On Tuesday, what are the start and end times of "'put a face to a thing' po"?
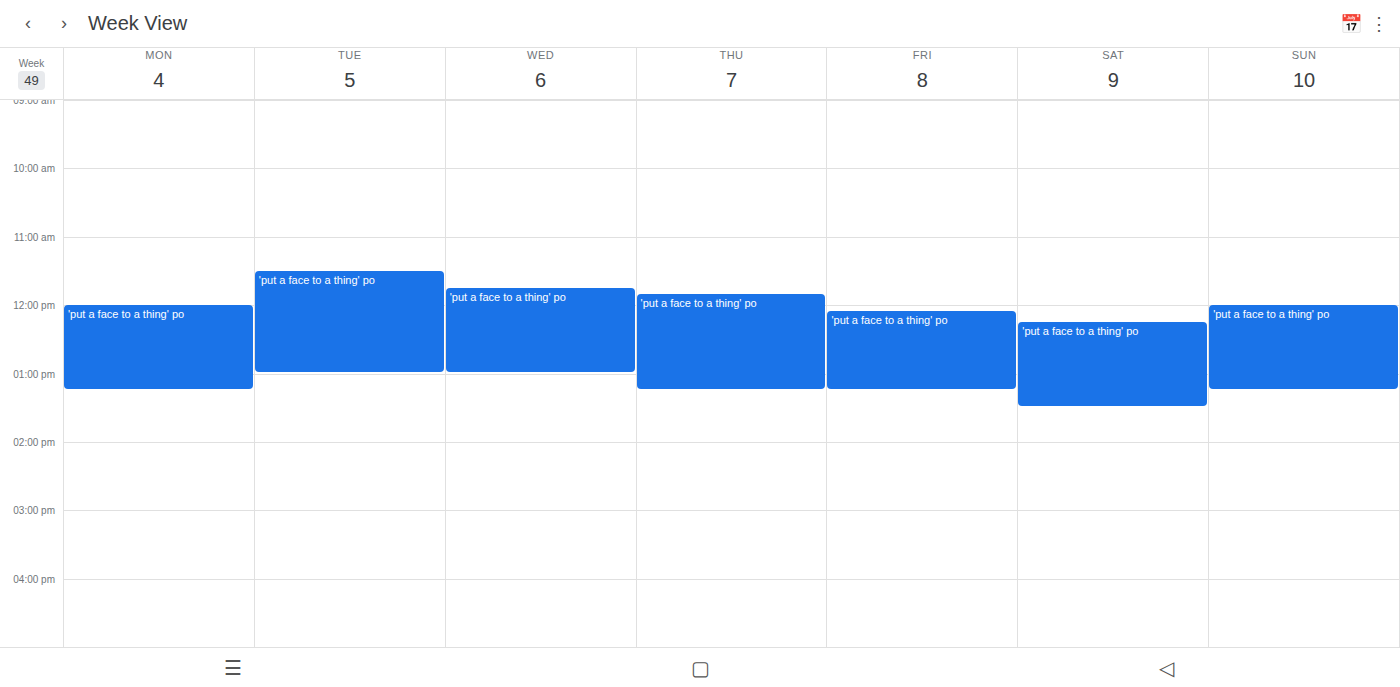
11:30 AM to 1:00 PM